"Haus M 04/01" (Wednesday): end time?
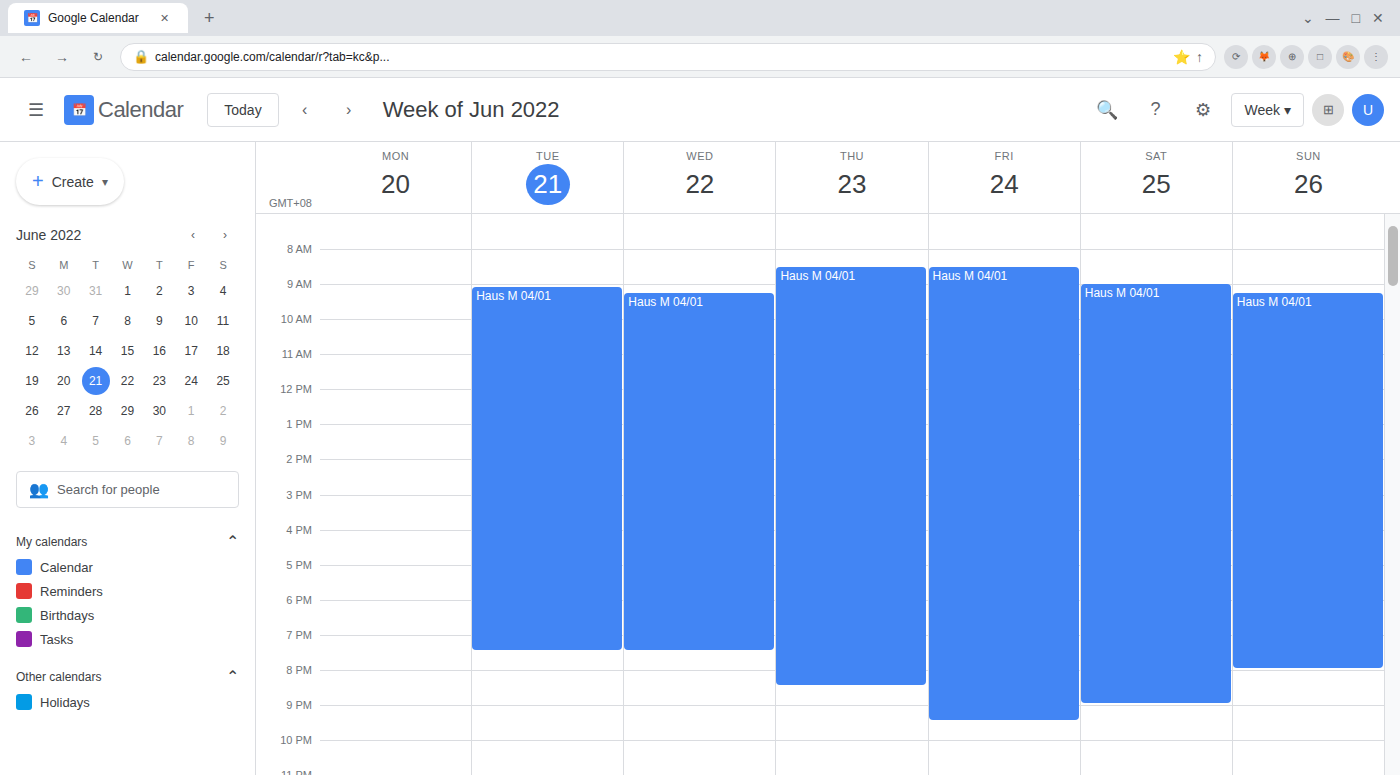
7:30 PM